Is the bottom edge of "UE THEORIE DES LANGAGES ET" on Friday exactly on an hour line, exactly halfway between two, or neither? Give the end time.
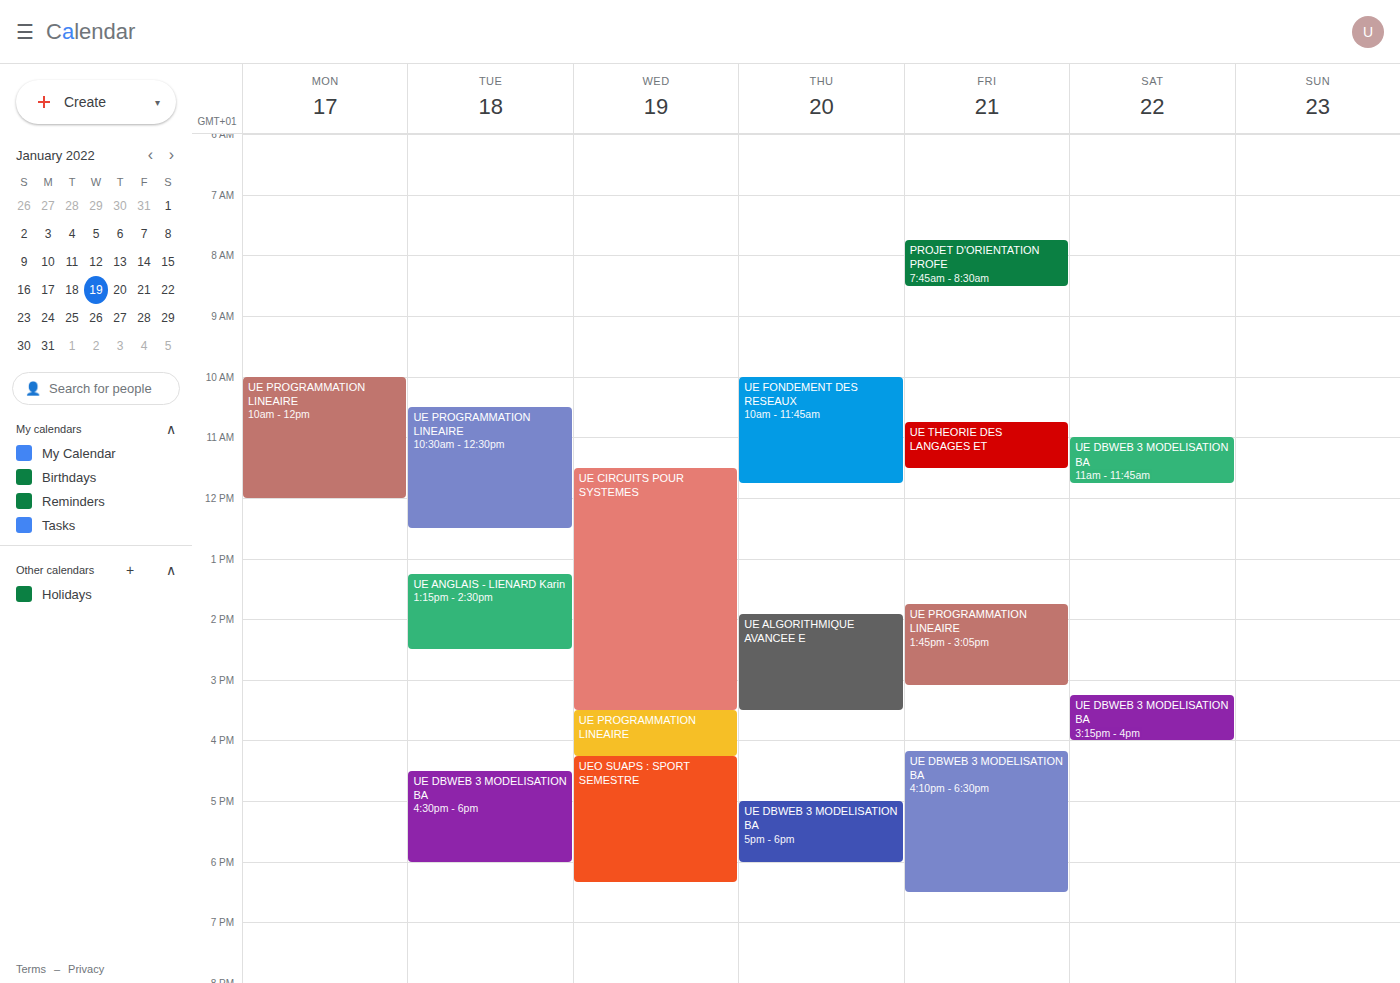
11:30 AM -- halfway between the 11 AM and 12 PM lines.